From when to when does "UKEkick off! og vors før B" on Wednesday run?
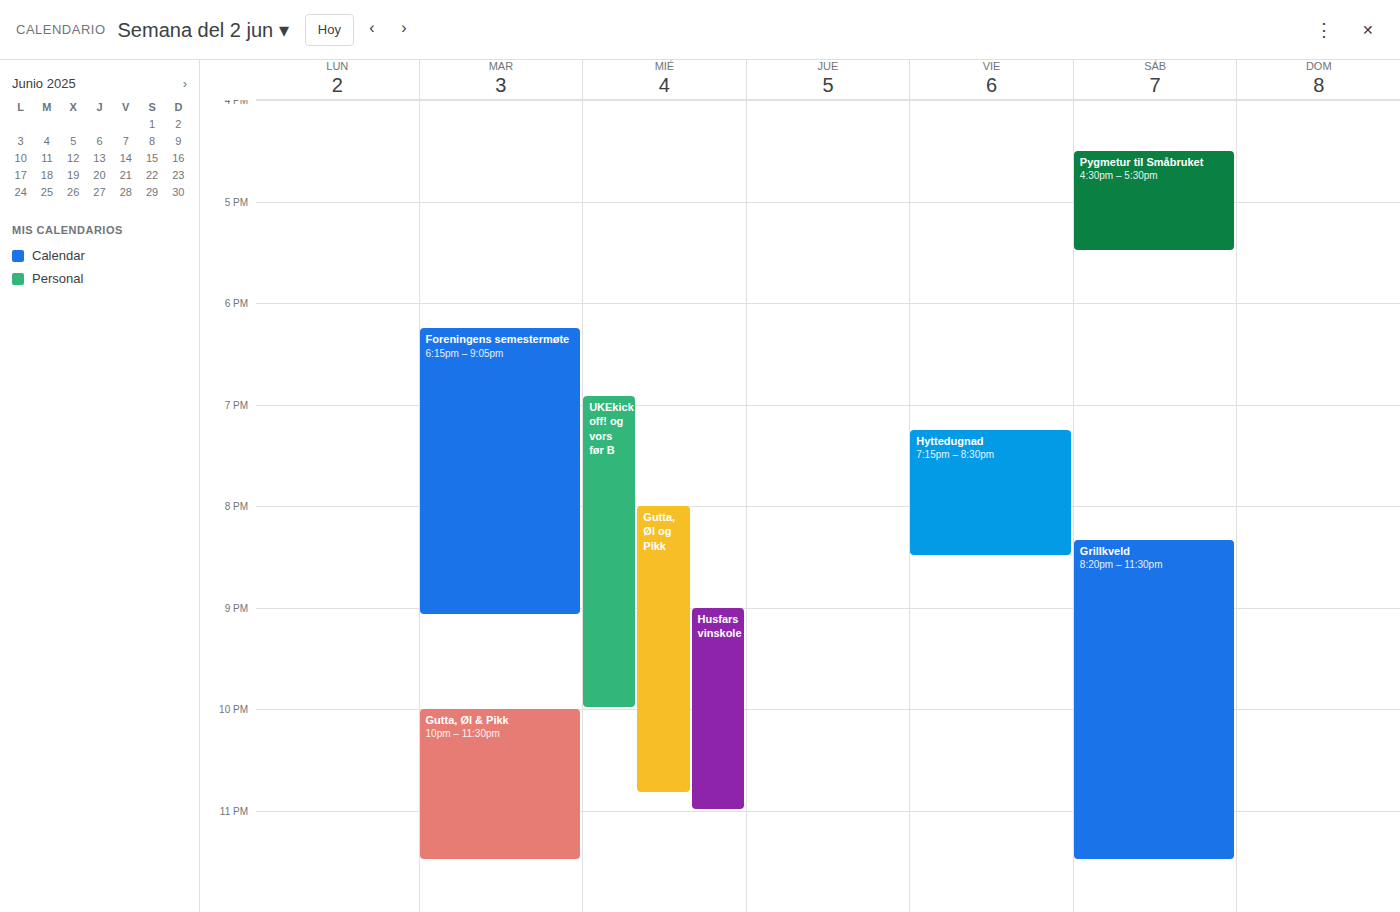
6:55 PM to 10:00 PM